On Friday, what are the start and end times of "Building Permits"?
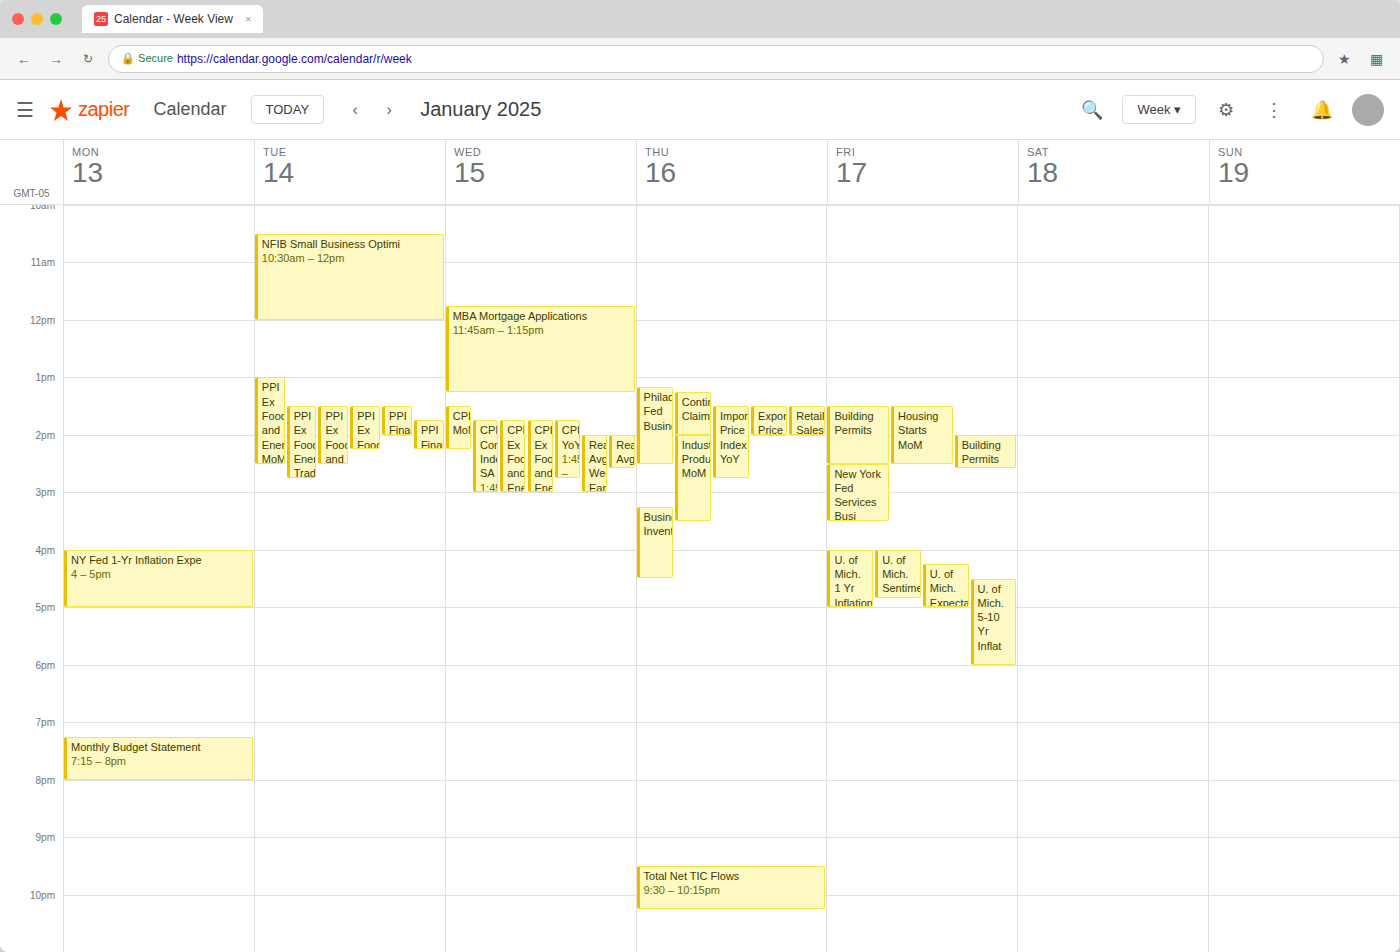
1:30 PM to 2:30 PM